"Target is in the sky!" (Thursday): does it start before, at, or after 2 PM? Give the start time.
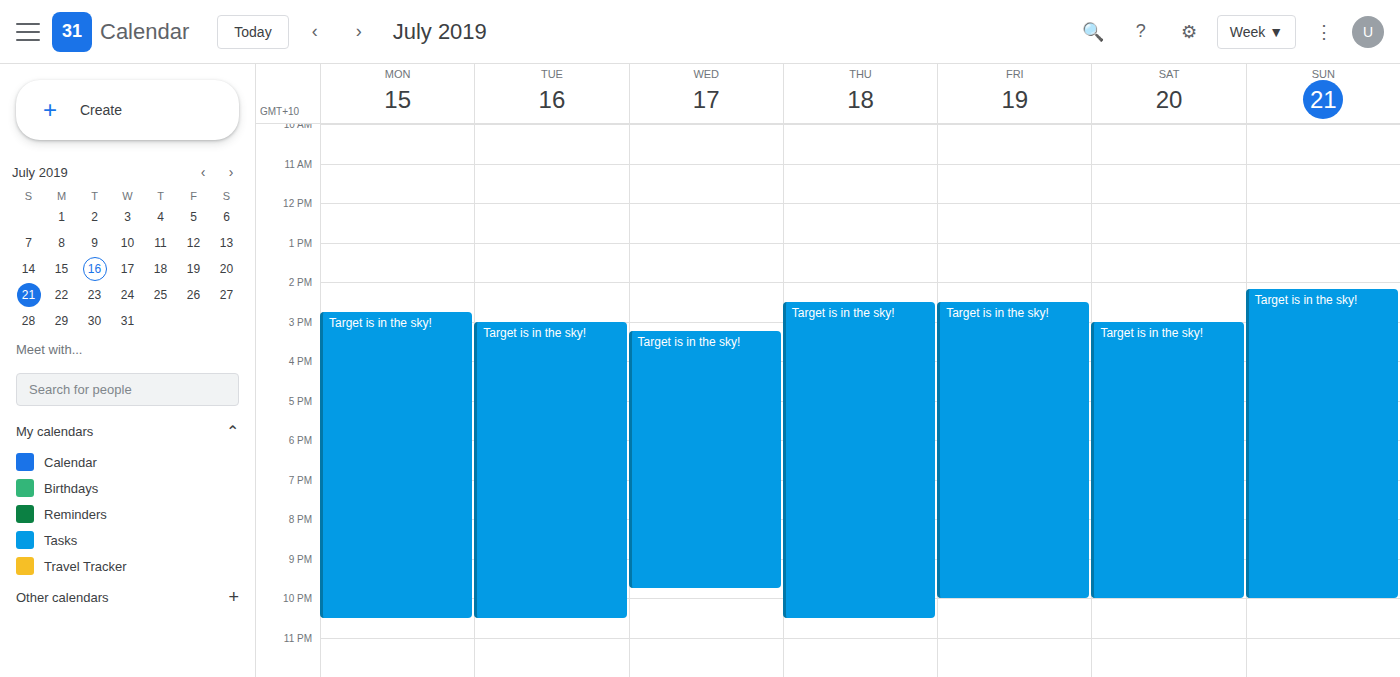
2:30 PM -- after 2 PM, 30 minutes below the 2 PM line.